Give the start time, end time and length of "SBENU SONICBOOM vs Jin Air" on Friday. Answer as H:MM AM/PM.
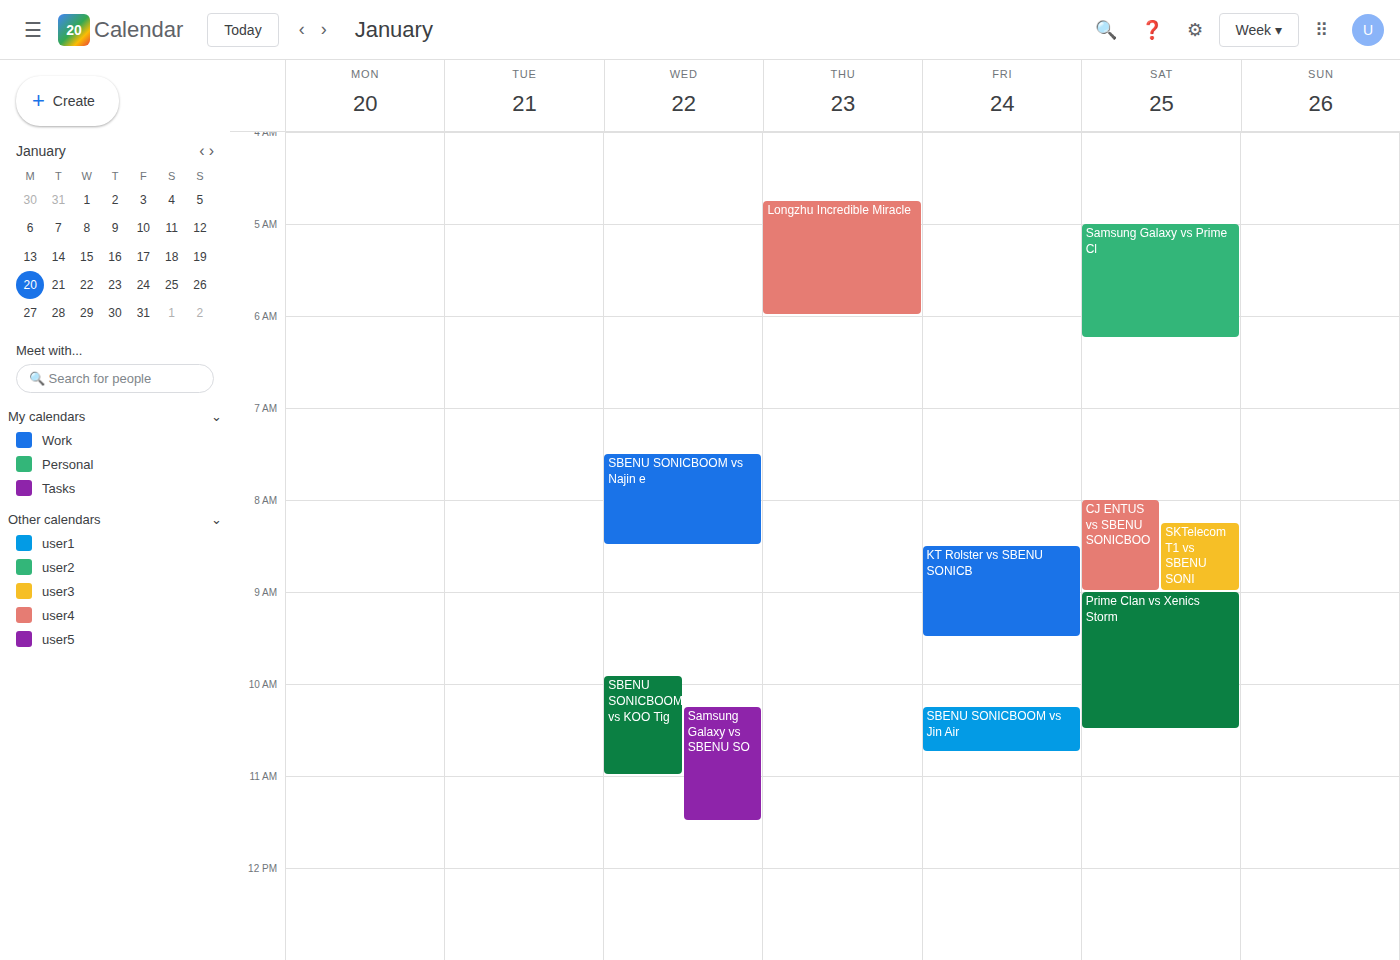
10:15 AM to 10:45 AM, 30 minutes